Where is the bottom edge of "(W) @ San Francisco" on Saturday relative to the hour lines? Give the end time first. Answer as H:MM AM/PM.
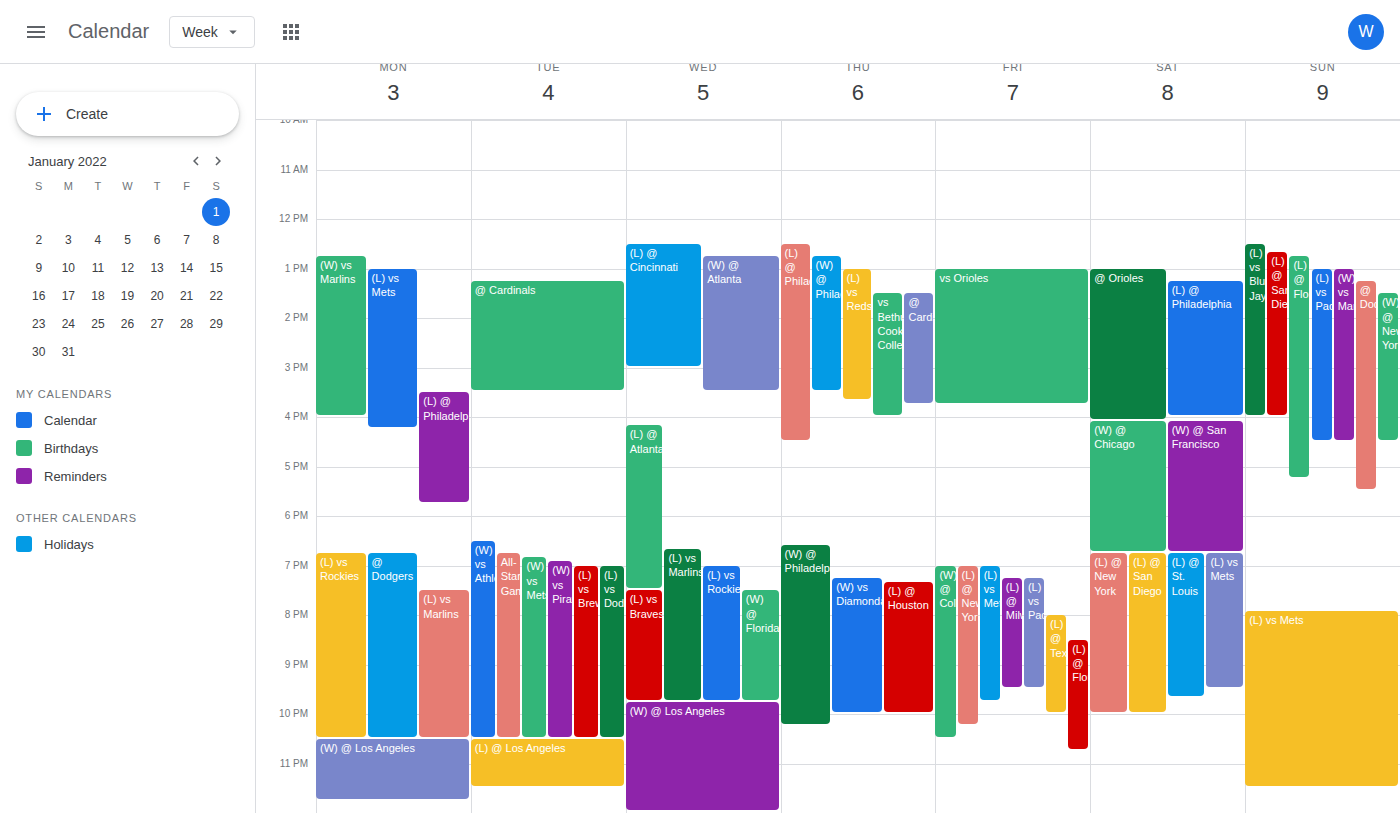
6:45 PM -- neither: three quarters of the way from the 6 PM line to the 7 PM line.